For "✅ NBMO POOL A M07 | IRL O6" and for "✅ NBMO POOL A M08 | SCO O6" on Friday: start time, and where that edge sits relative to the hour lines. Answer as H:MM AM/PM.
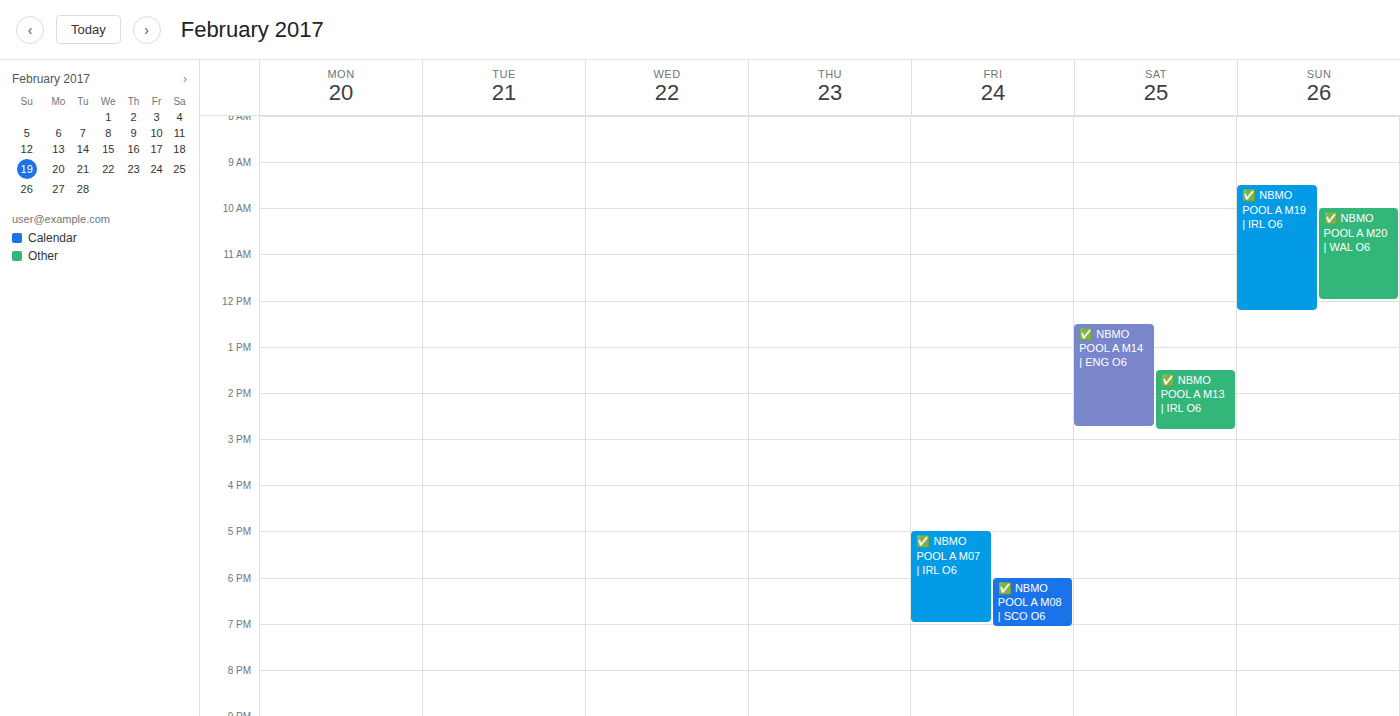
"✅ NBMO POOL A M07 | IRL O6": 5:00 PM, exactly on the 5 PM line. "✅ NBMO POOL A M08 | SCO O6": 6:00 PM, exactly on the 6 PM line.